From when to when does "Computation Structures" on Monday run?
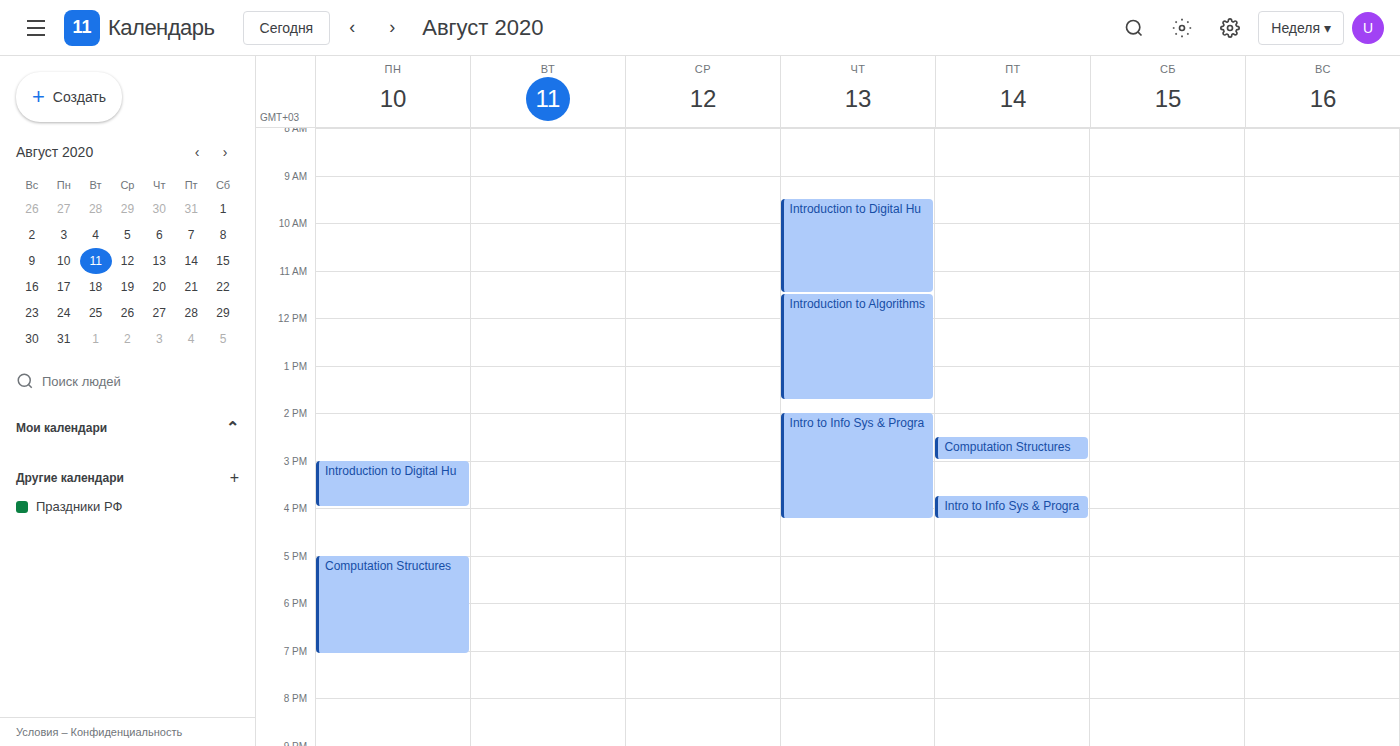
5:00 PM to 7:05 PM